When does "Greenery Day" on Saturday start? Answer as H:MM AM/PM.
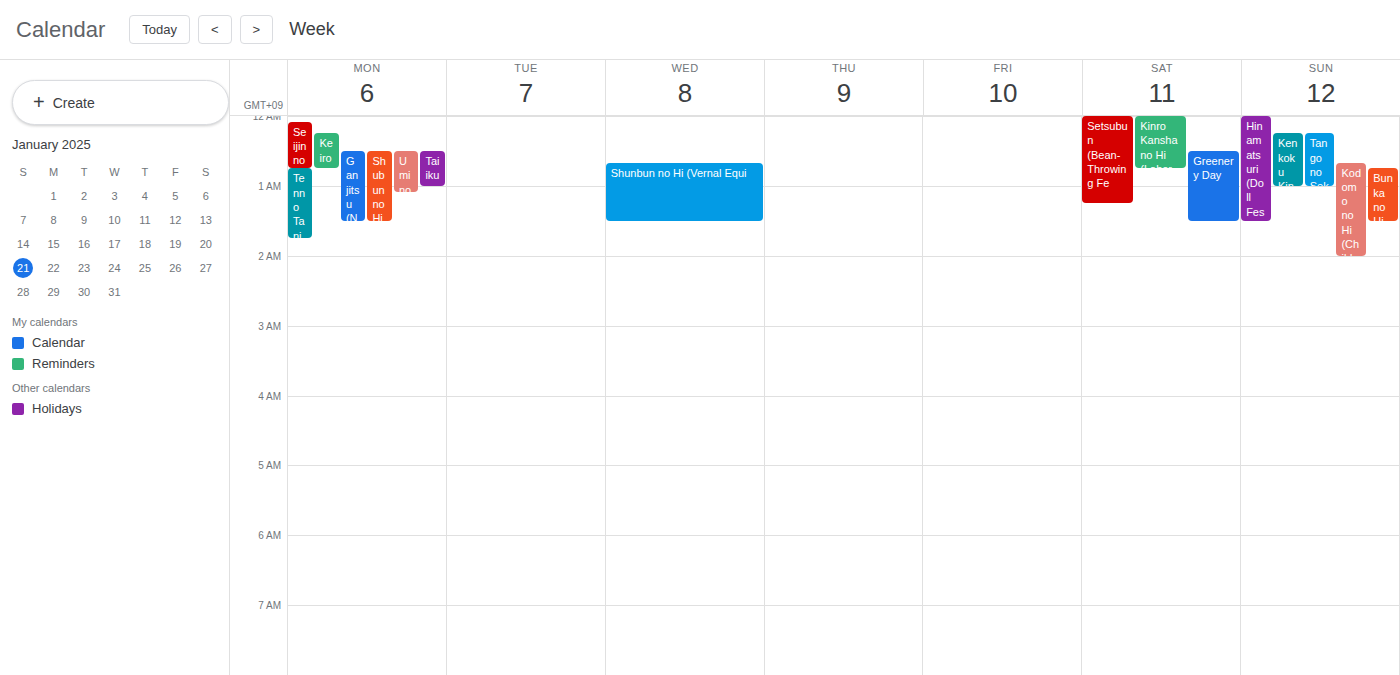
12:30 AM